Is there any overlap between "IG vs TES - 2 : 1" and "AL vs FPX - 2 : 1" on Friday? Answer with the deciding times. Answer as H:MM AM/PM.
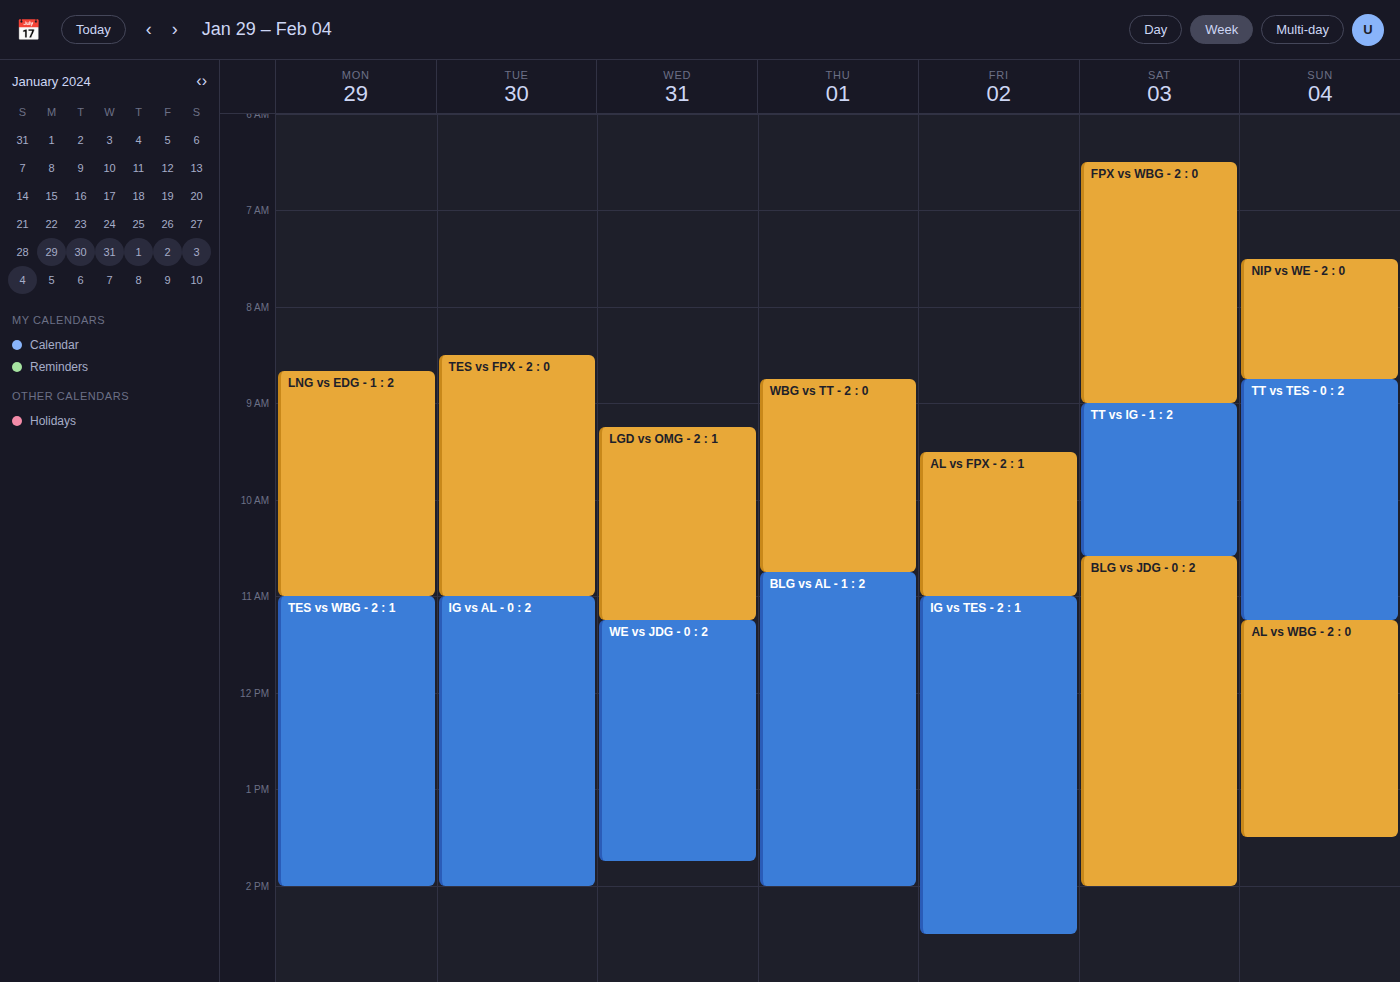
"AL vs FPX - 2 : 1" ends at 11:00 AM, exactly when "IG vs TES - 2 : 1" starts -- they touch but do not overlap.